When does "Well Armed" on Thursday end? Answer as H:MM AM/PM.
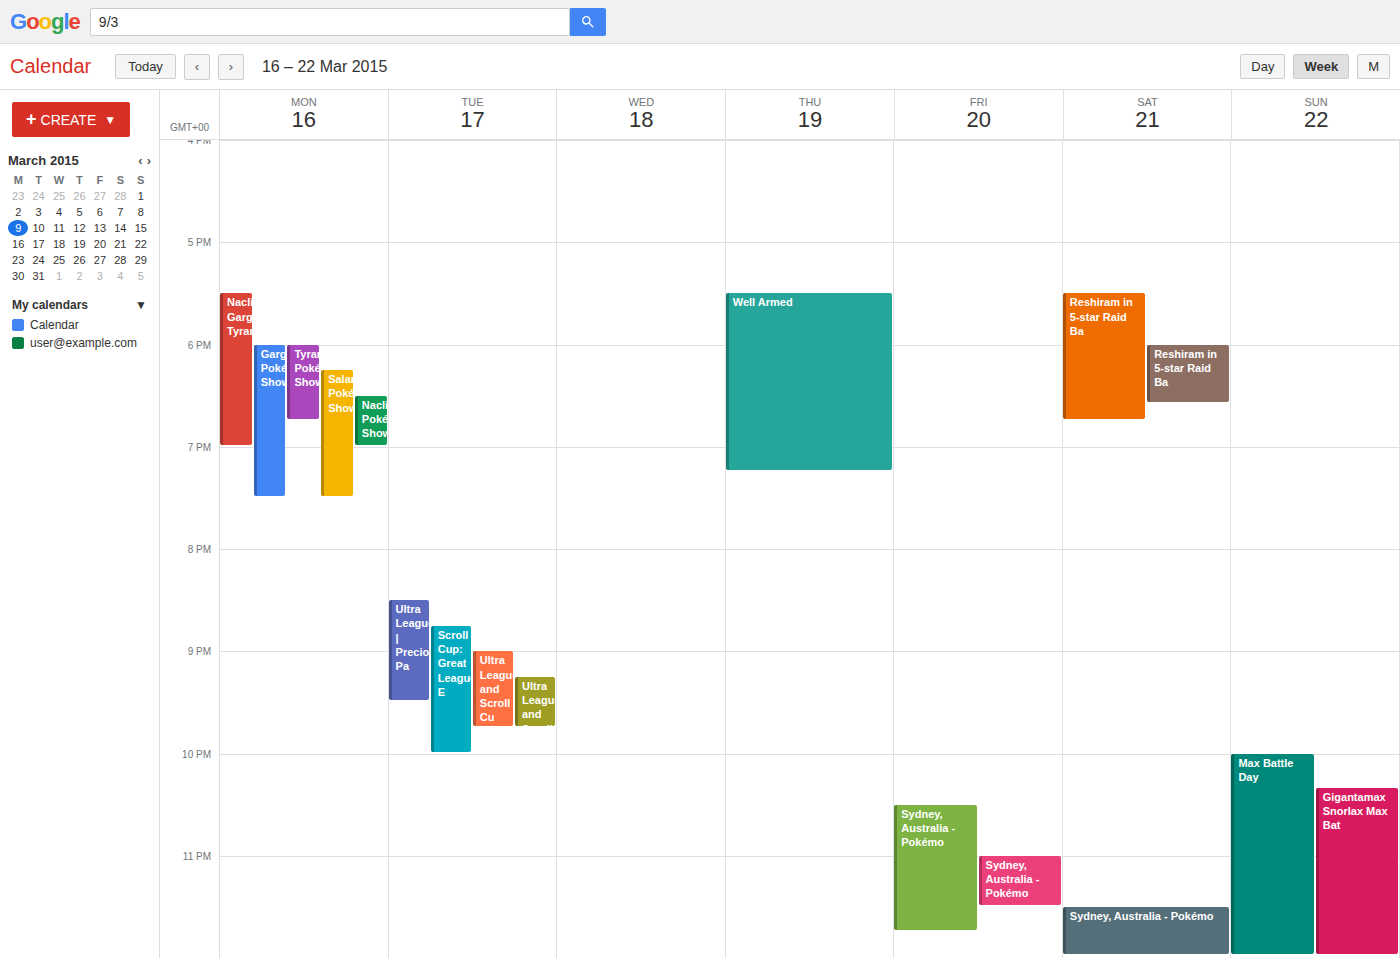
7:15 PM